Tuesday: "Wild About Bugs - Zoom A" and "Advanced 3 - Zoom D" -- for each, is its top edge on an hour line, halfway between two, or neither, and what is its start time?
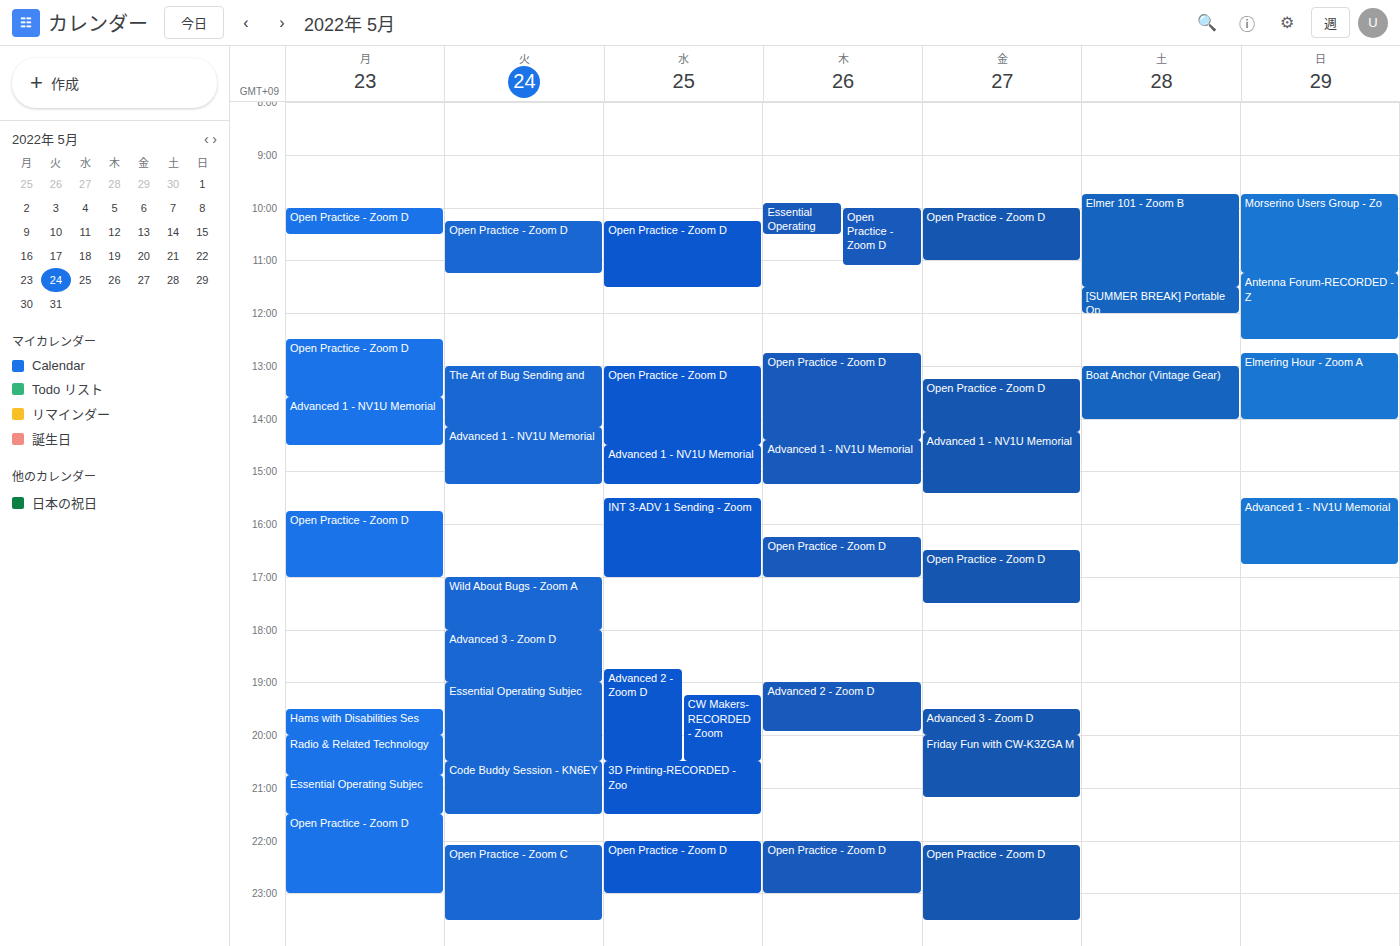
"Wild About Bugs - Zoom A": 17:00, exactly on the 17:00 line. "Advanced 3 - Zoom D": 18:00, exactly on the 18:00 line.